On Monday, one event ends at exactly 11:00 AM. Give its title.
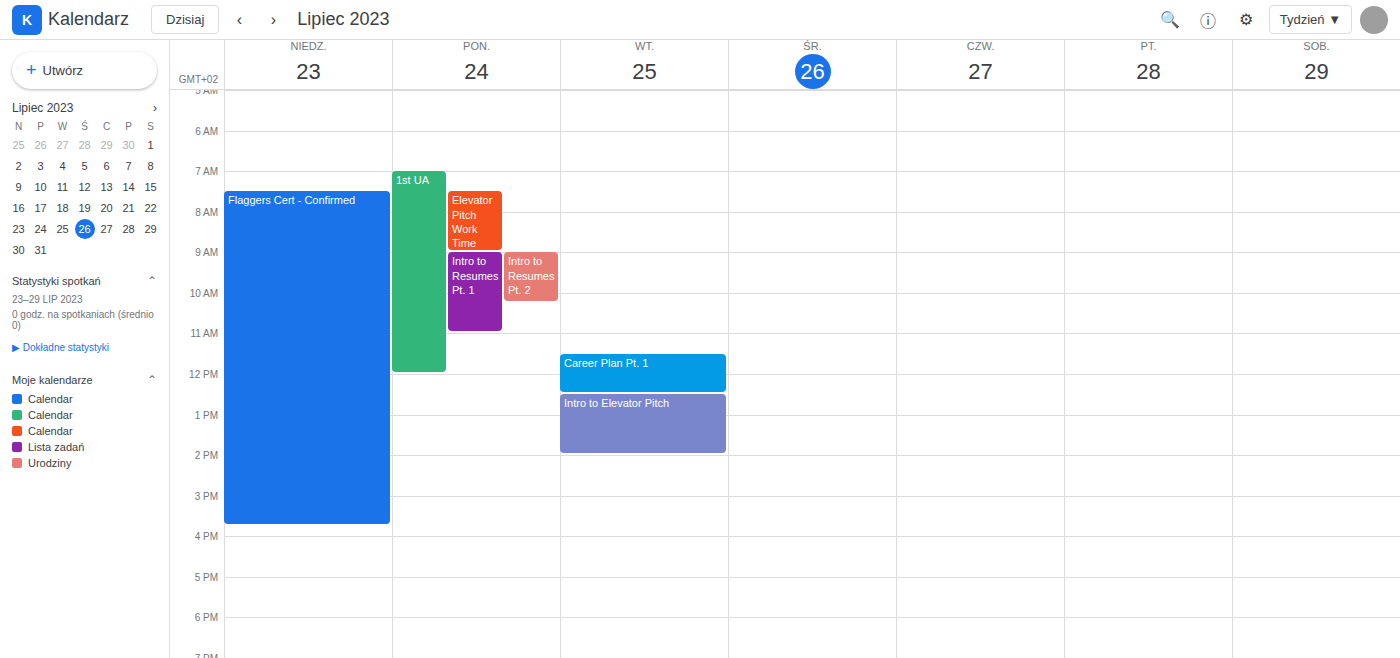
"Intro to Resumes Pt. 1"